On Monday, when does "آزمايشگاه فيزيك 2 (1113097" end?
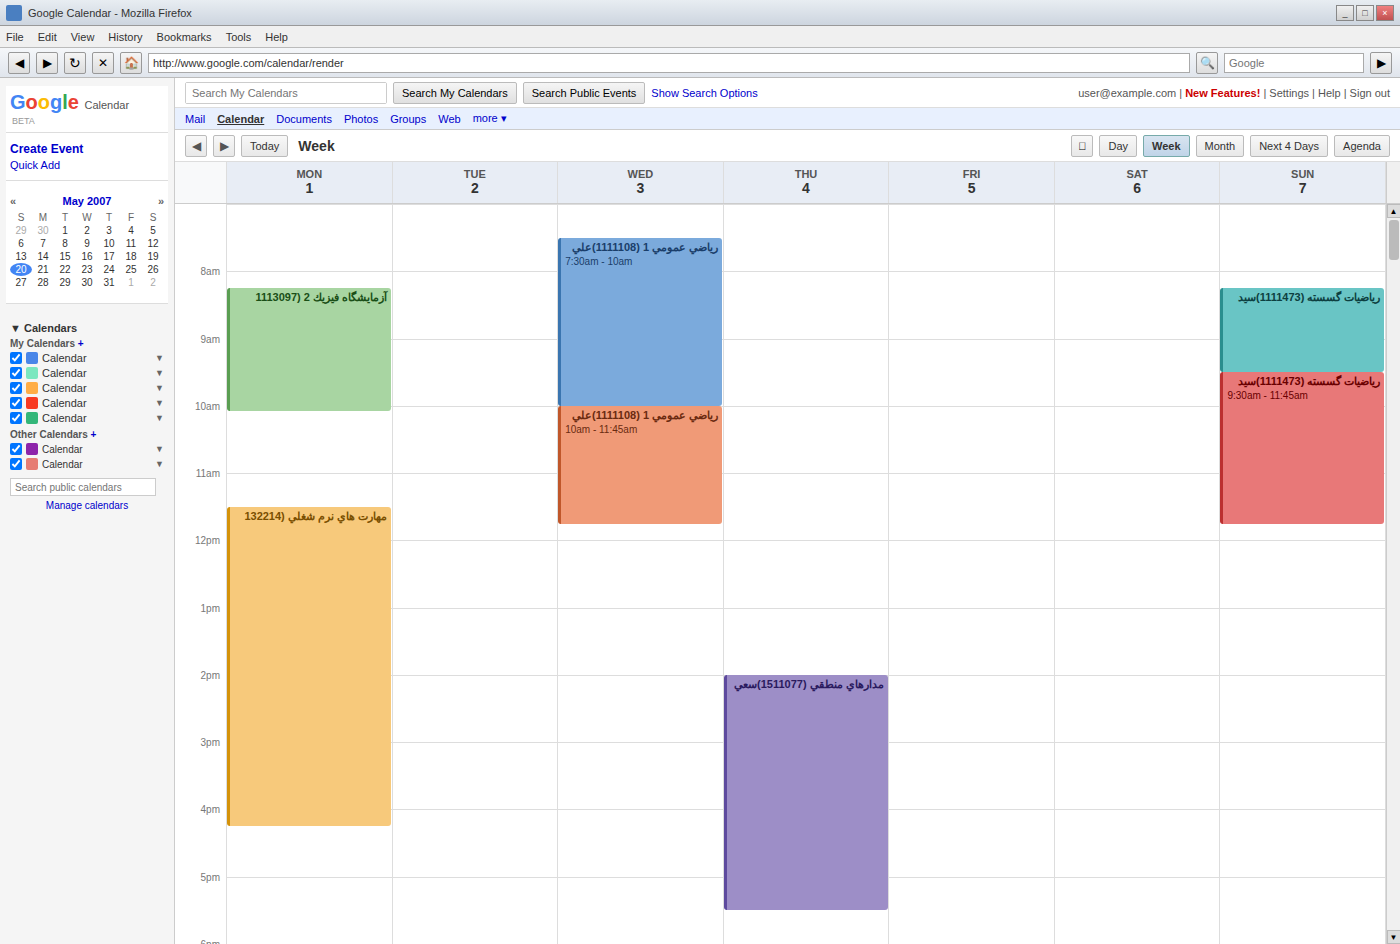
10:05 AM